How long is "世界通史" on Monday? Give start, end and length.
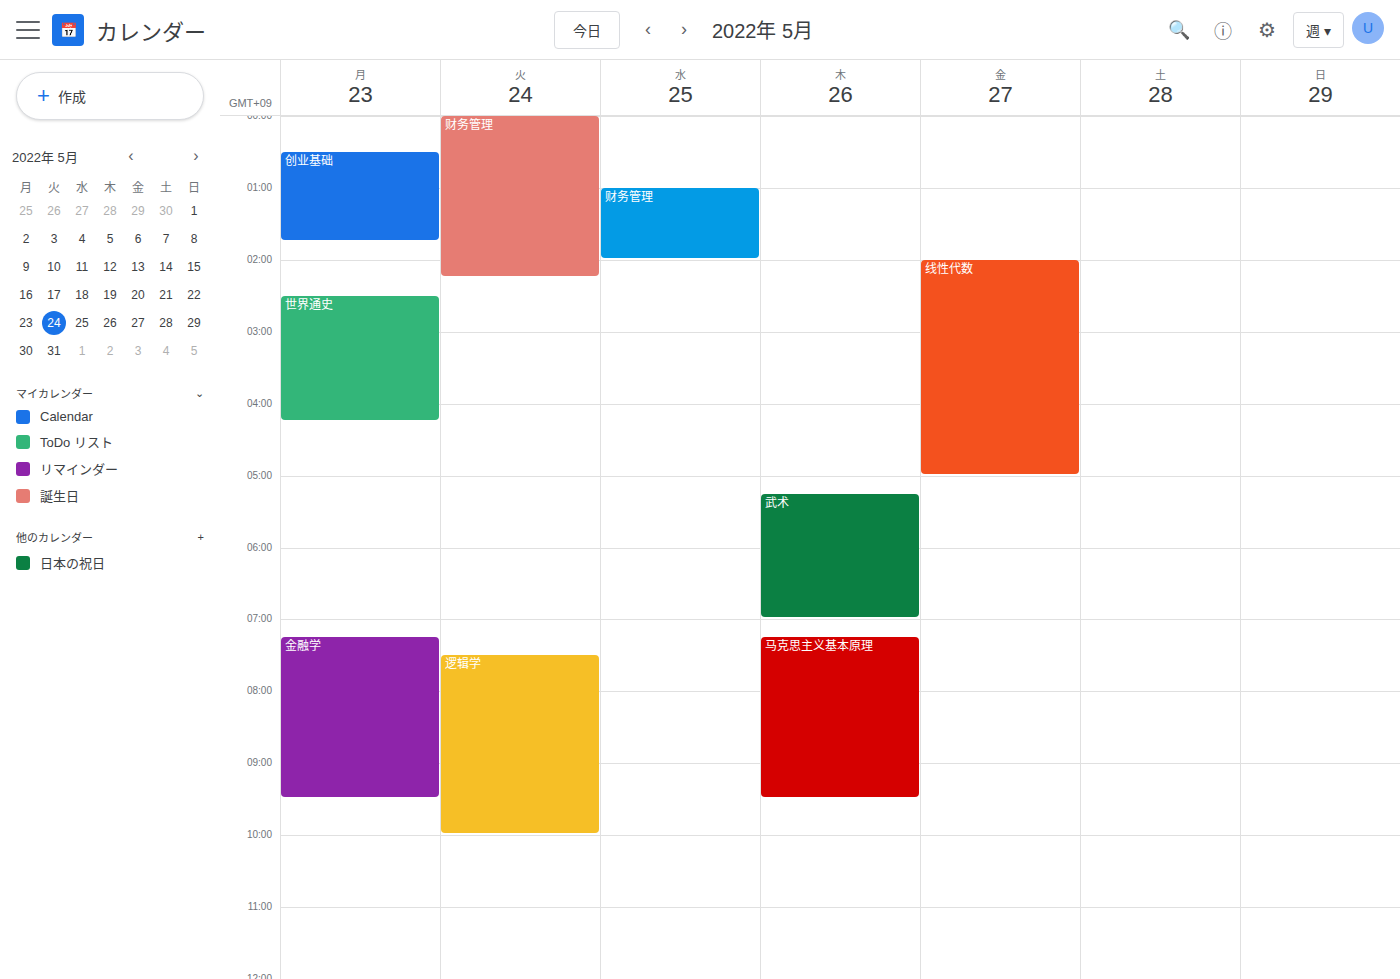
02:30 to 04:15, 1 hour 45 minutes